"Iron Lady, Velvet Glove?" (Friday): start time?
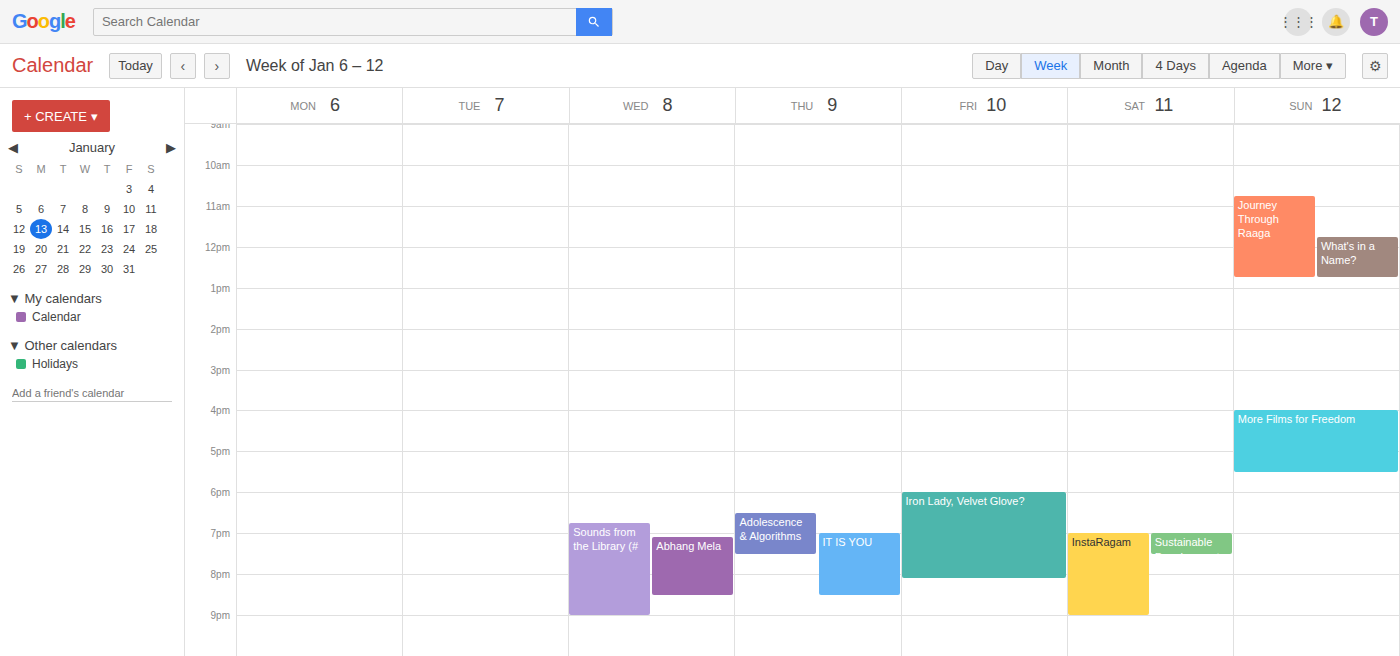
6:00 PM